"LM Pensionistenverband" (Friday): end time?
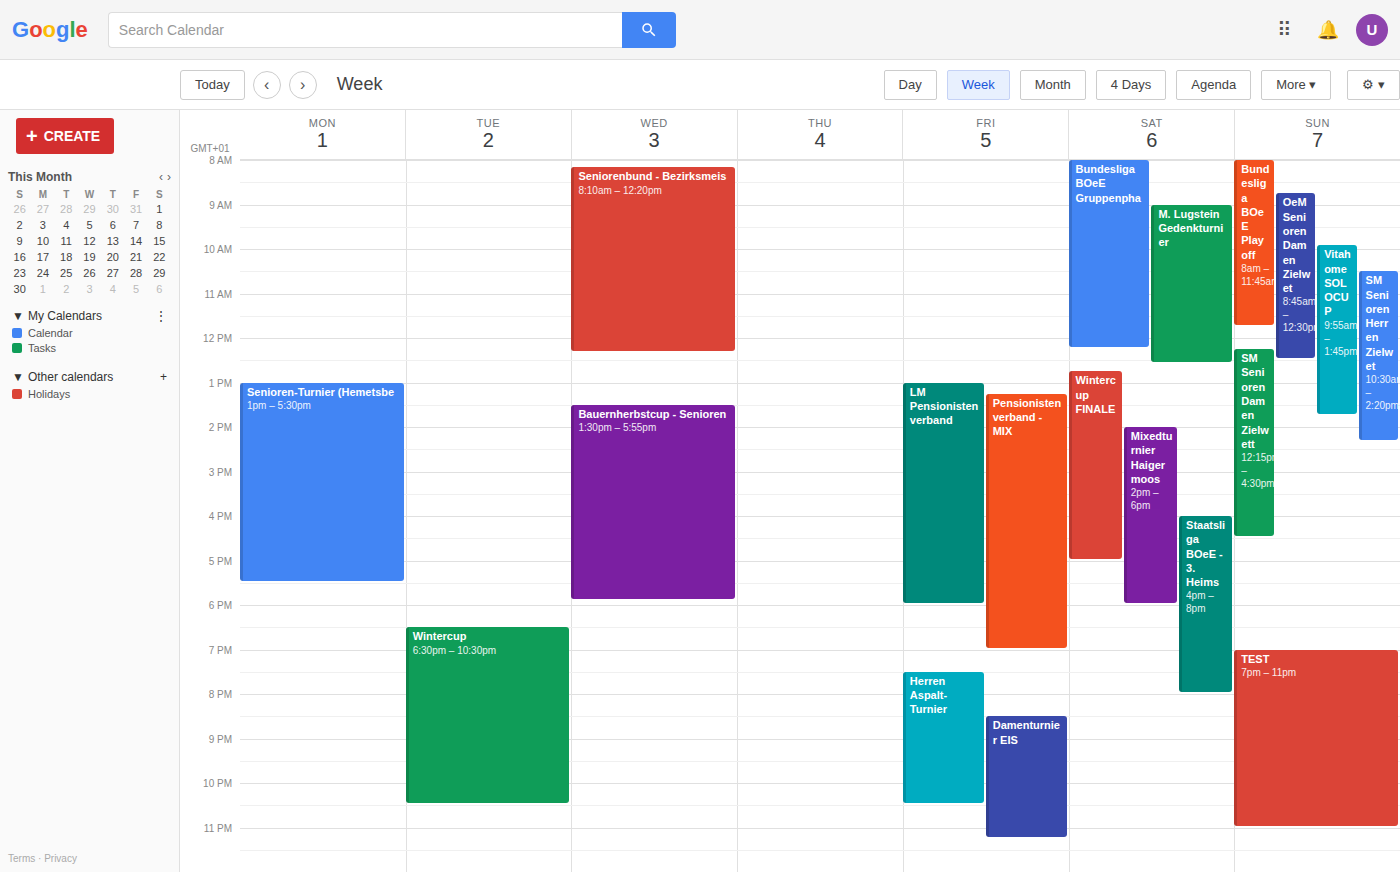
6:00 PM